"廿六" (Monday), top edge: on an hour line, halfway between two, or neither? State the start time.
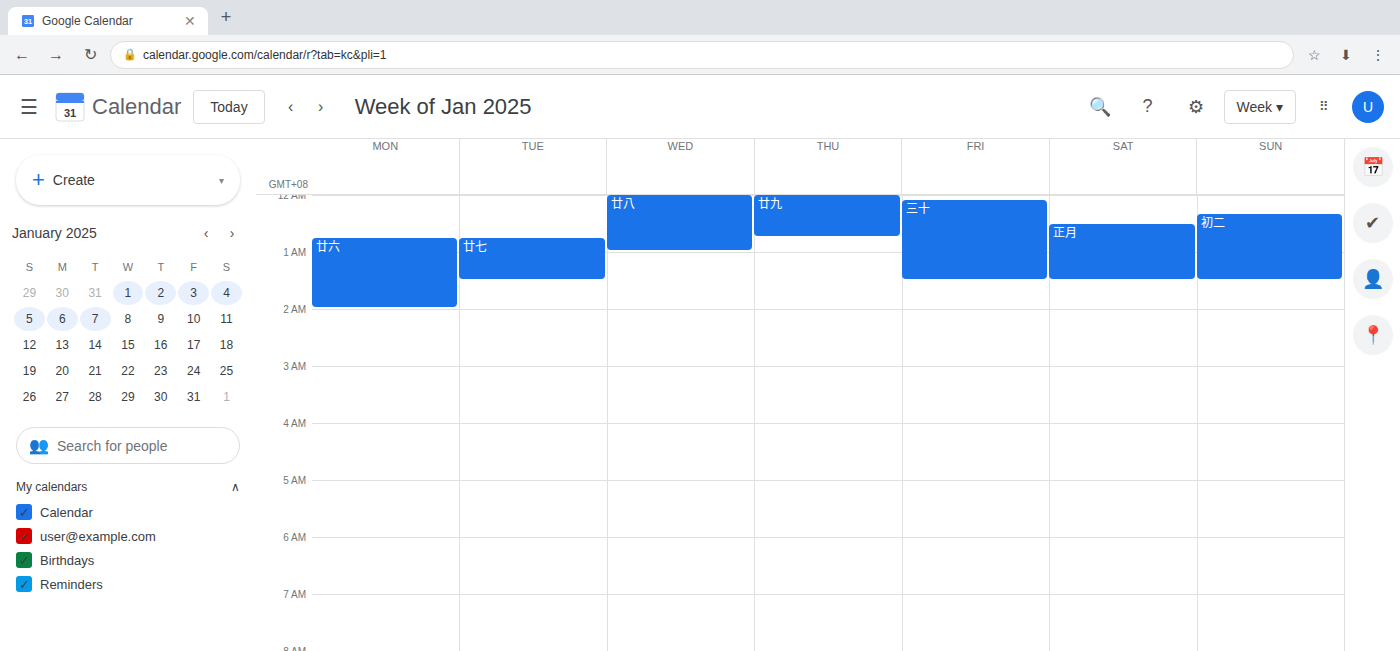
12:45 AM -- neither: three quarters of the way from the 12 AM line to the 1 AM line.